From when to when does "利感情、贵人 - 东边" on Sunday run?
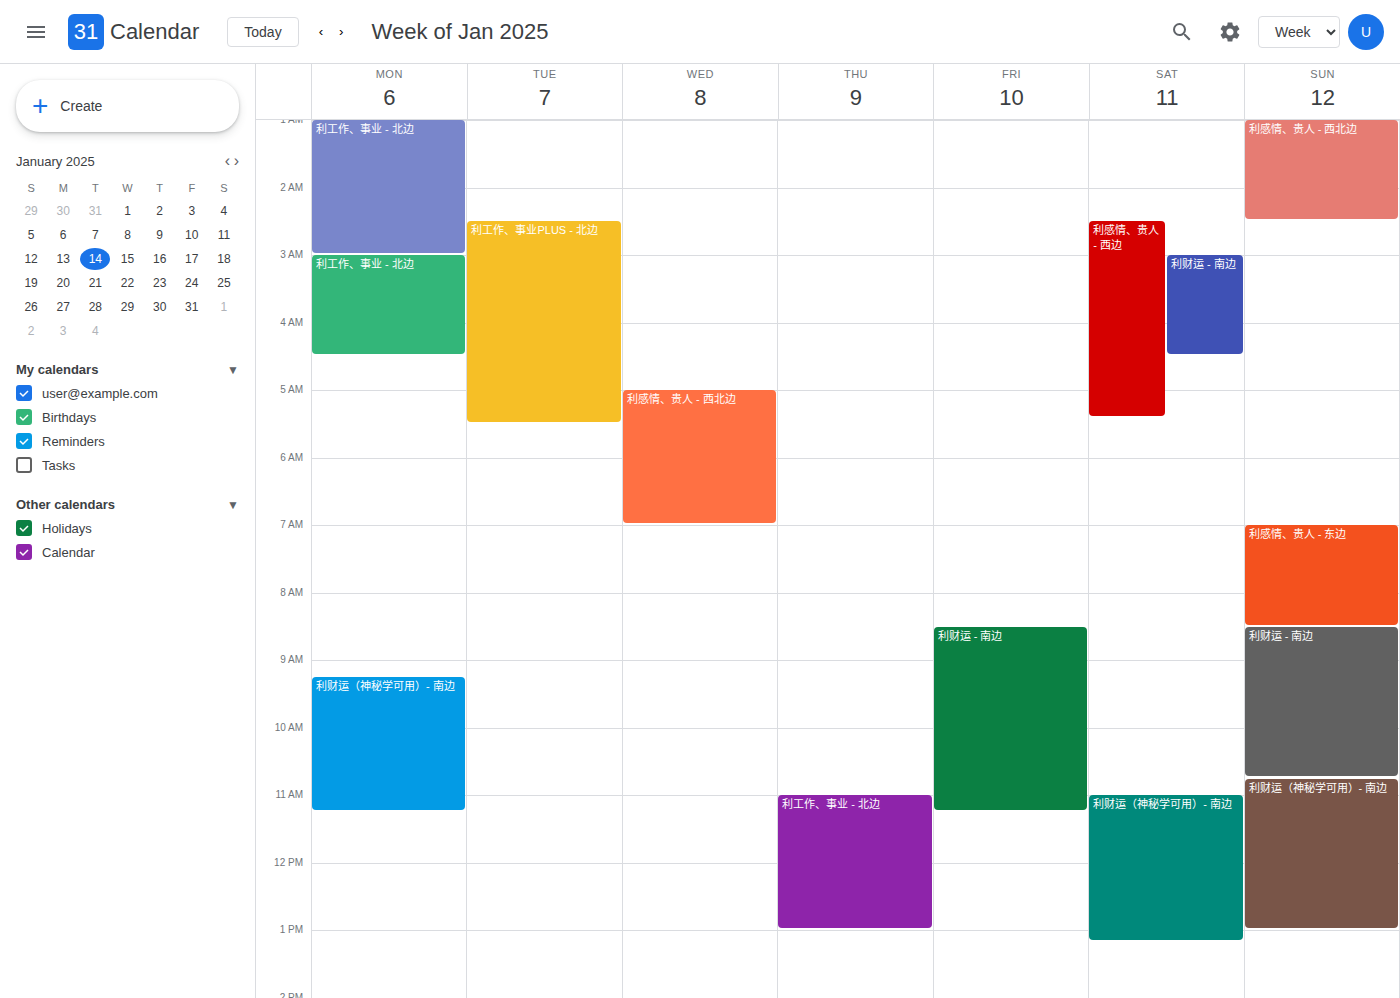
7:00 AM to 8:30 AM